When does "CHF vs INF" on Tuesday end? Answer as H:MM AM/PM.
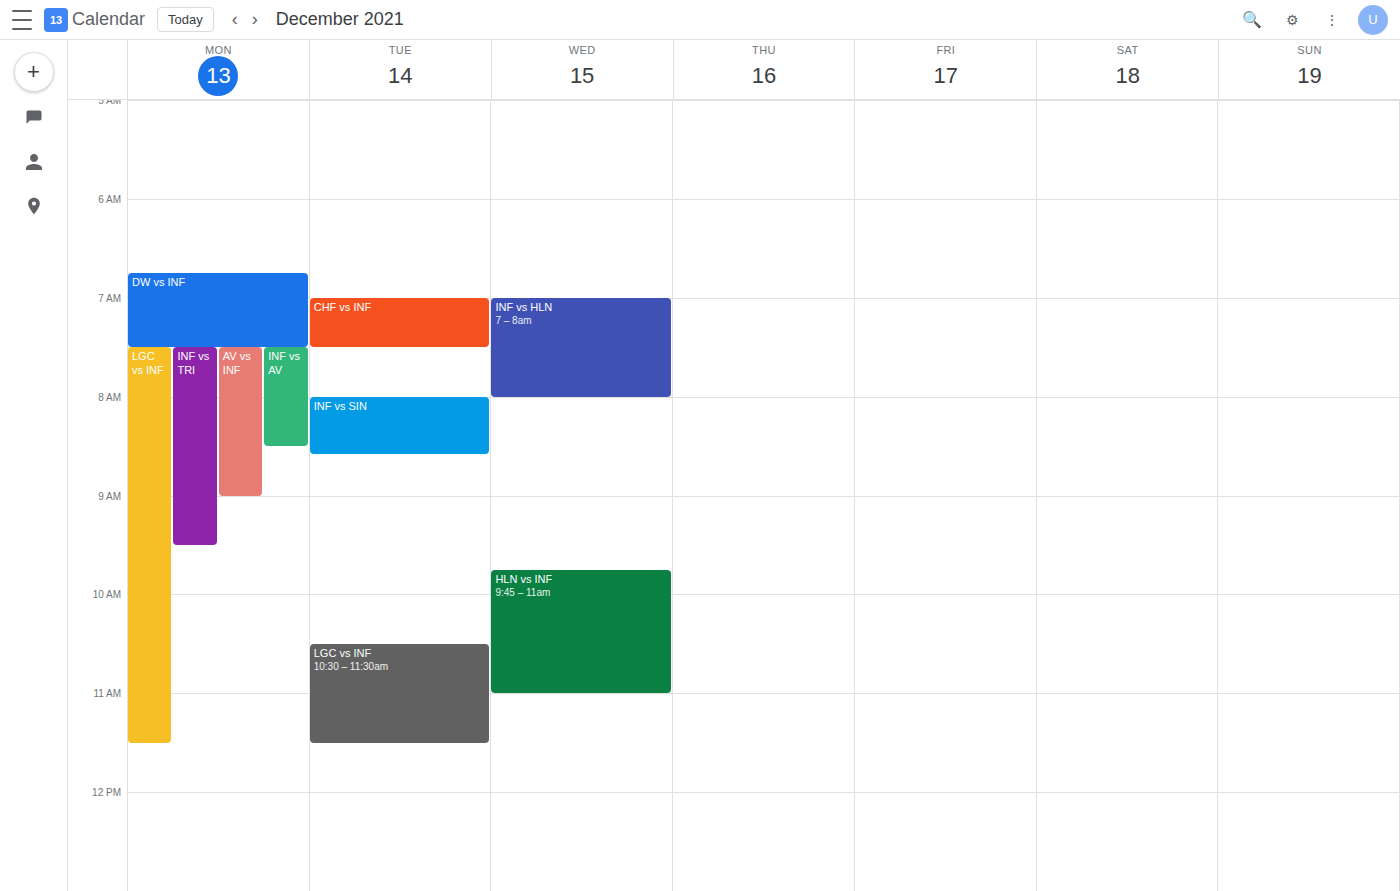
7:30 AM